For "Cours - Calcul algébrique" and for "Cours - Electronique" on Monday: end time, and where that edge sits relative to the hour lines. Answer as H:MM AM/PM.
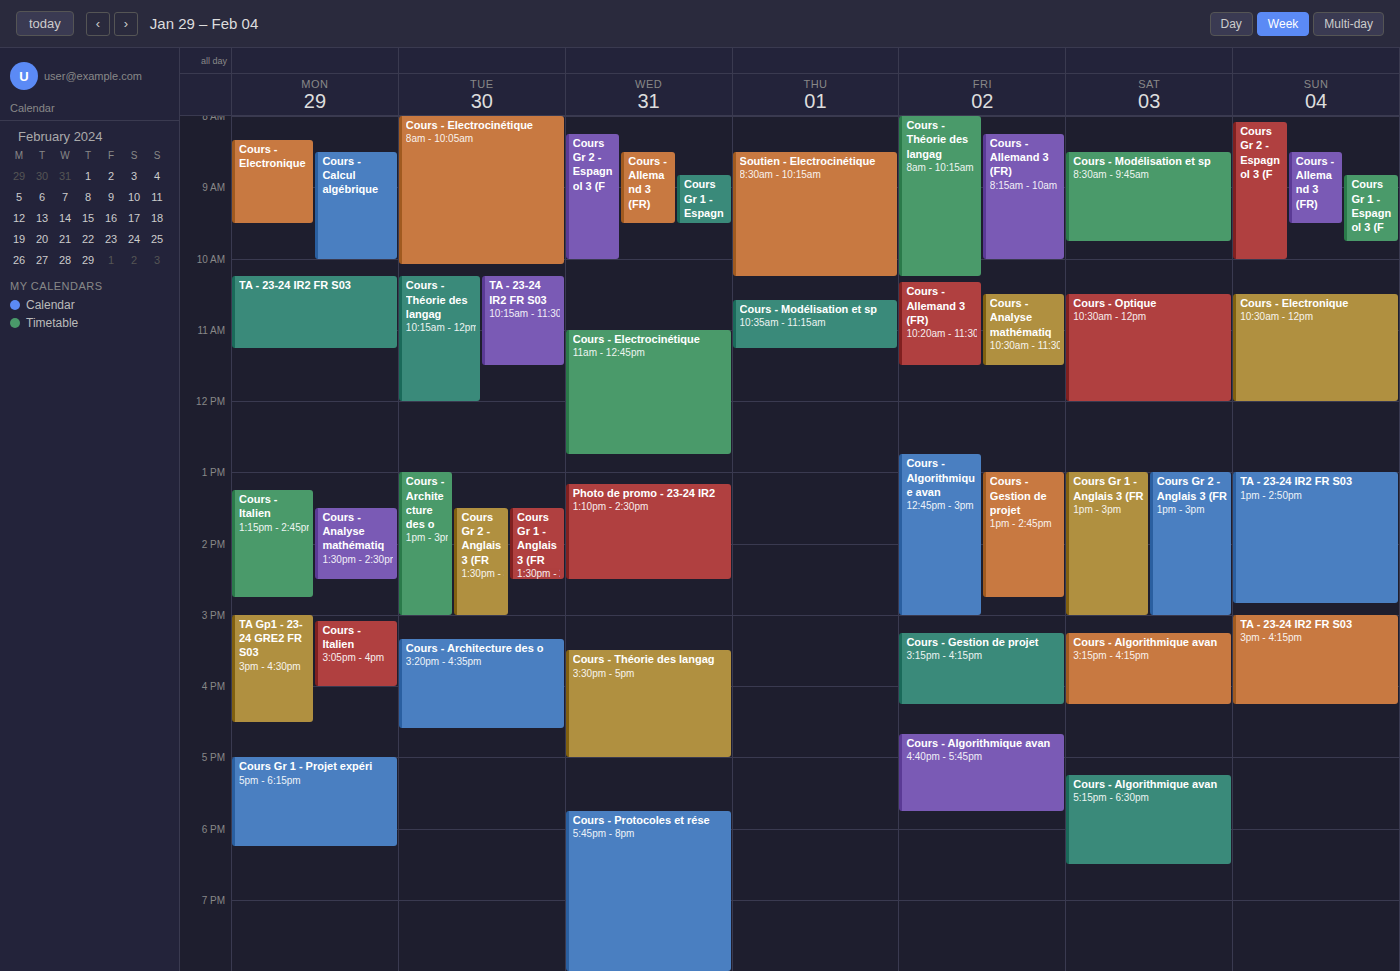
"Cours - Calcul algébrique": 10:00 AM, exactly on the 10 AM line. "Cours - Electronique": 9:30 AM, halfway between the 9 AM and 10 AM lines.